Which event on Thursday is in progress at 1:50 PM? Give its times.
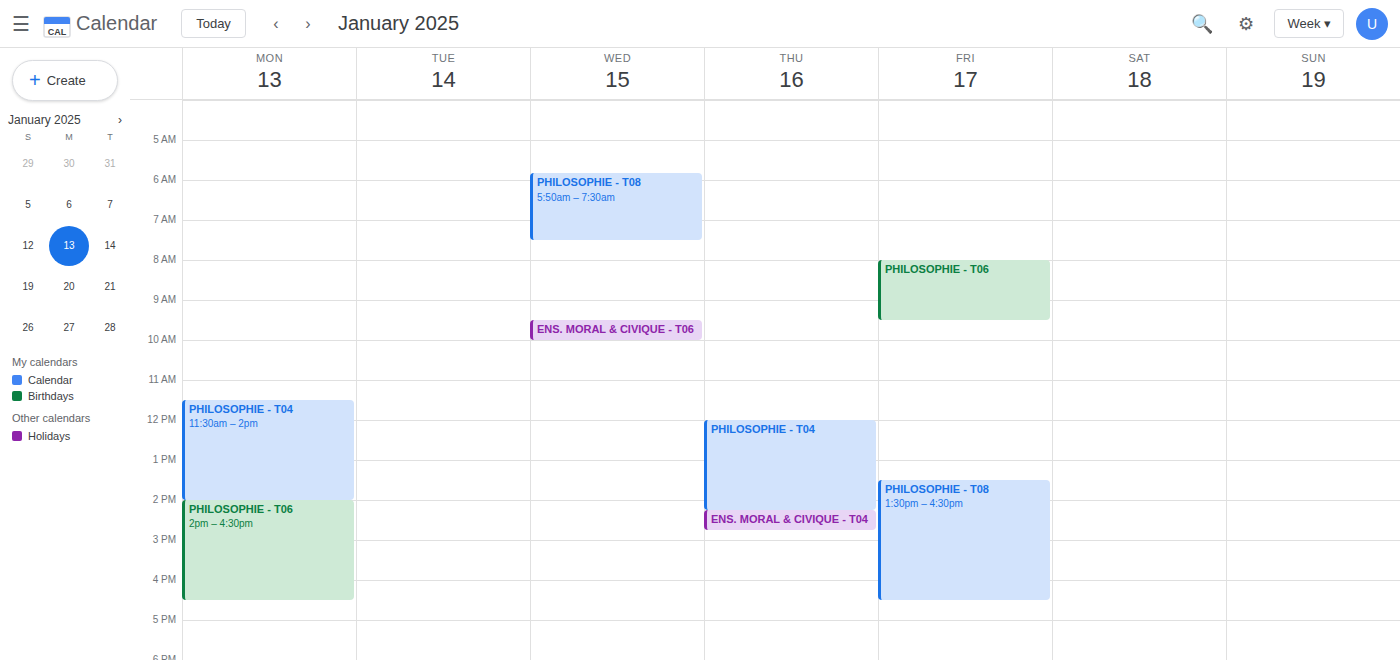
"PHILOSOPHIE - T04", 12:00 PM to 2:15 PM